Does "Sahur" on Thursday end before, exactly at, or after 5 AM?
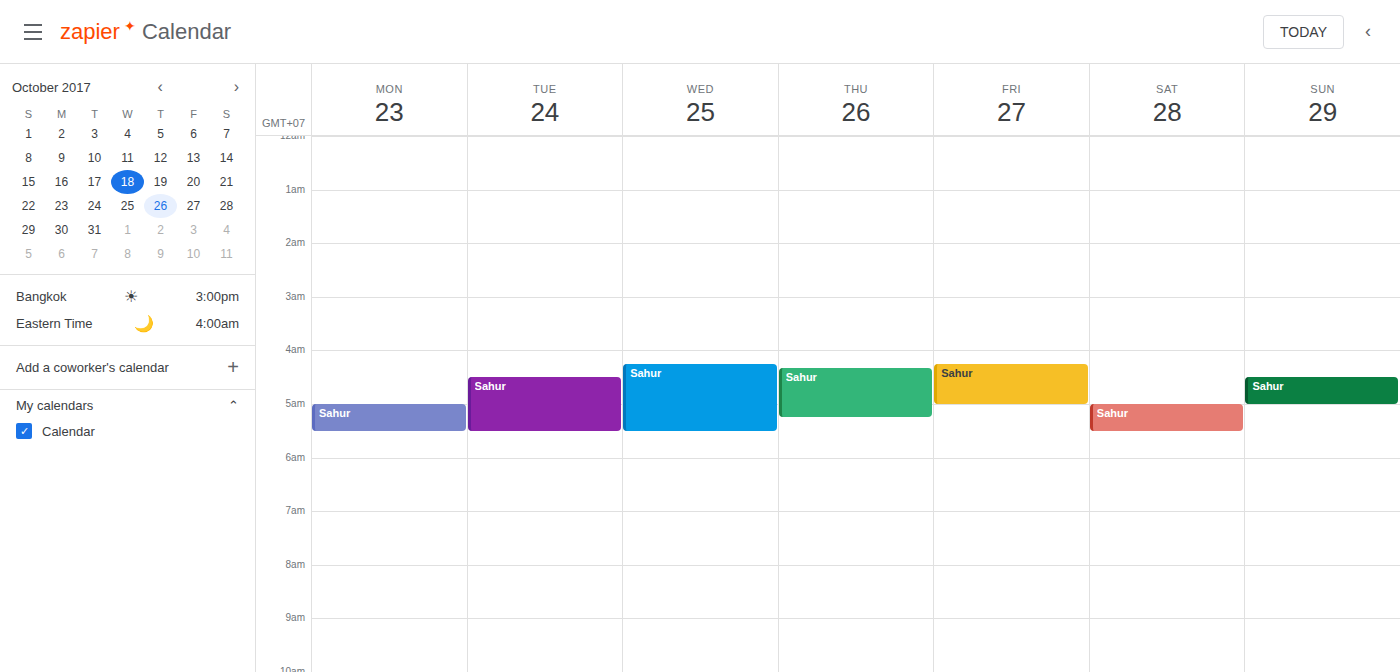
5:15 AM -- after 5 AM, 15 minutes below the 5 AM line.